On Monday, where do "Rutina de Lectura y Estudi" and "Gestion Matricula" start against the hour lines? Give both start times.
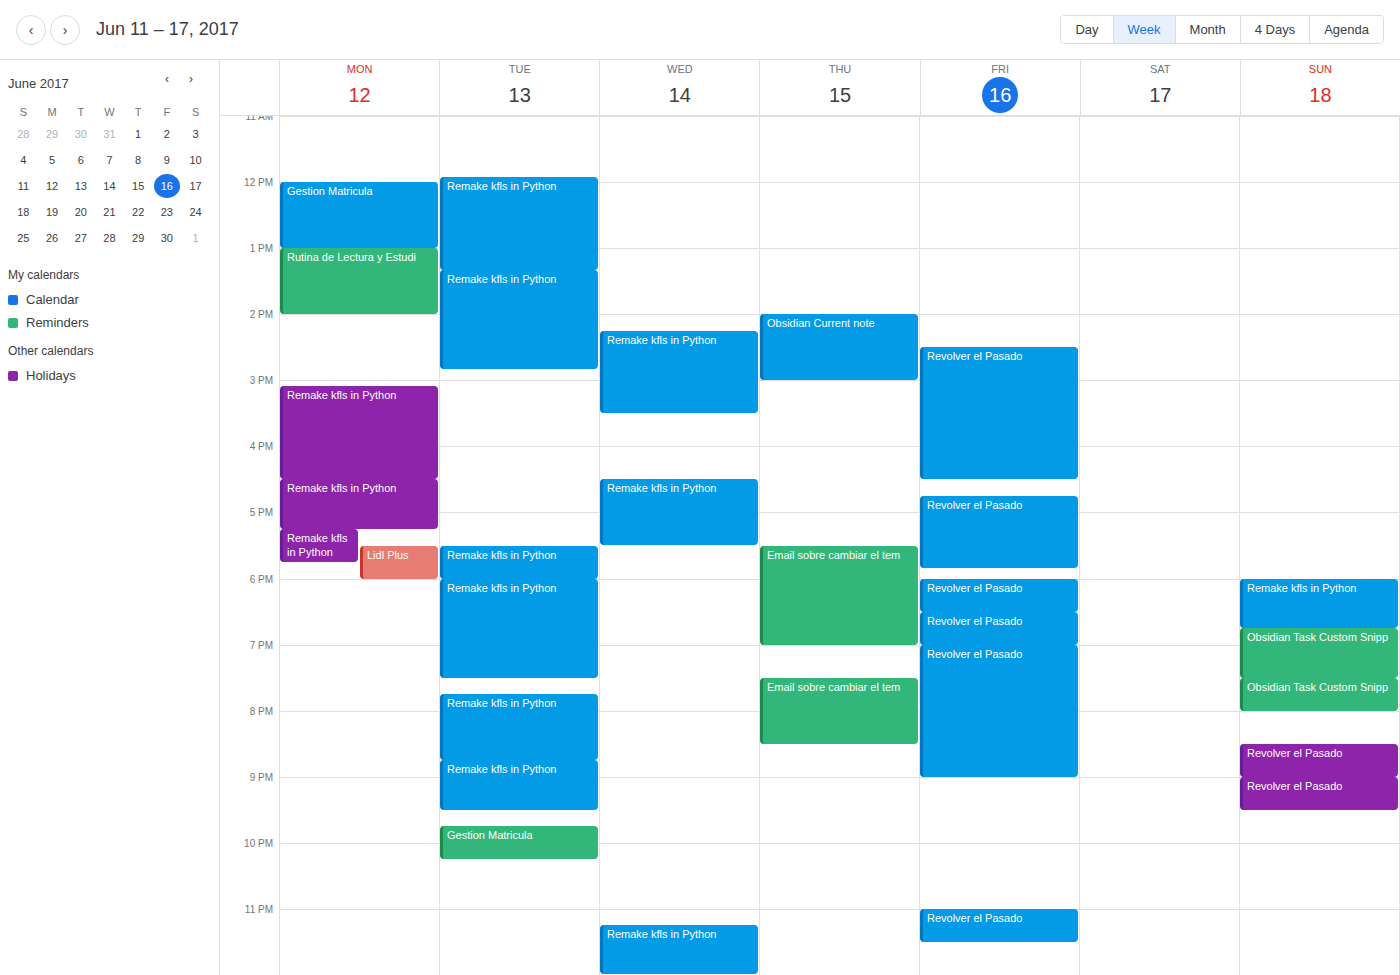
"Rutina de Lectura y Estudi": 13:00, exactly on the 13:00 line. "Gestion Matricula": 12:00, exactly on the 12:00 line.